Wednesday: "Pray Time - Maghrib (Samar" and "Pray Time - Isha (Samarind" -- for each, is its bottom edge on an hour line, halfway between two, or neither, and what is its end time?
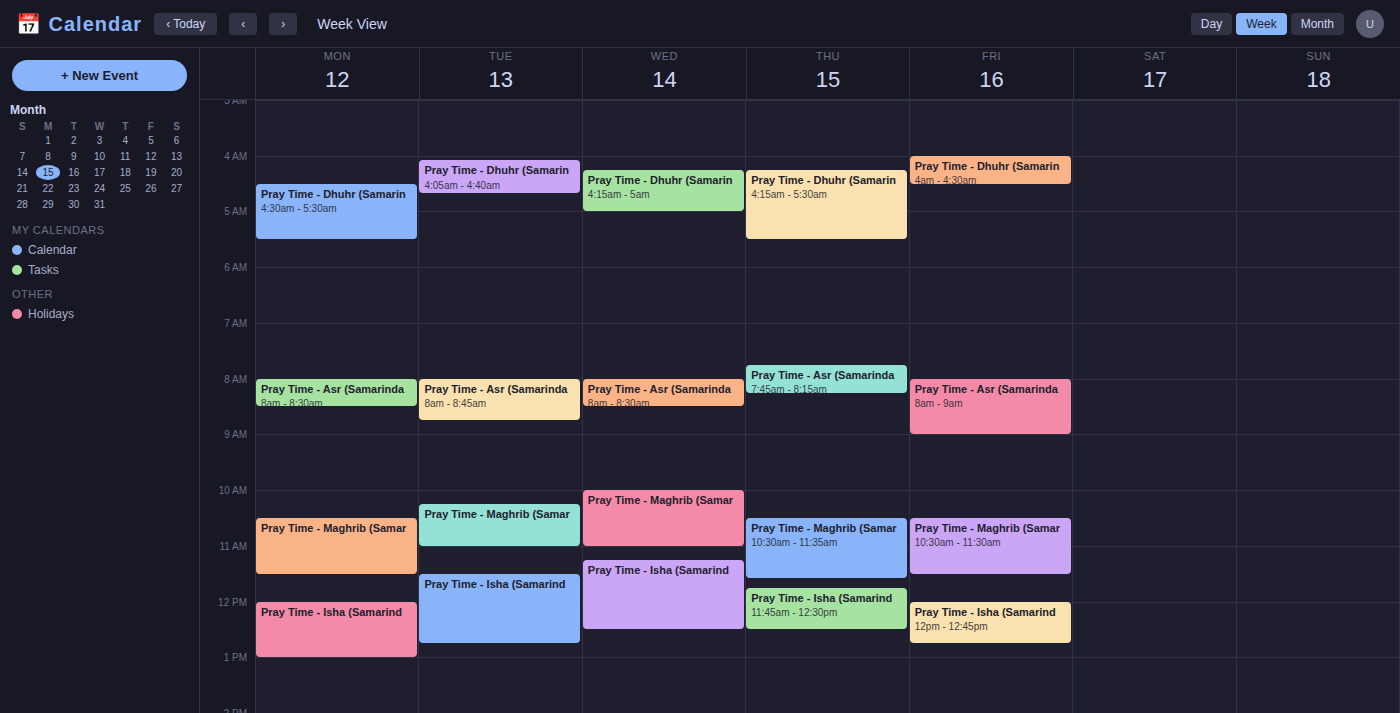
"Pray Time - Maghrib (Samar": 11:00 AM, exactly on the 11 AM line. "Pray Time - Isha (Samarind": 12:30 PM, halfway between the 12 PM and 1 PM lines.